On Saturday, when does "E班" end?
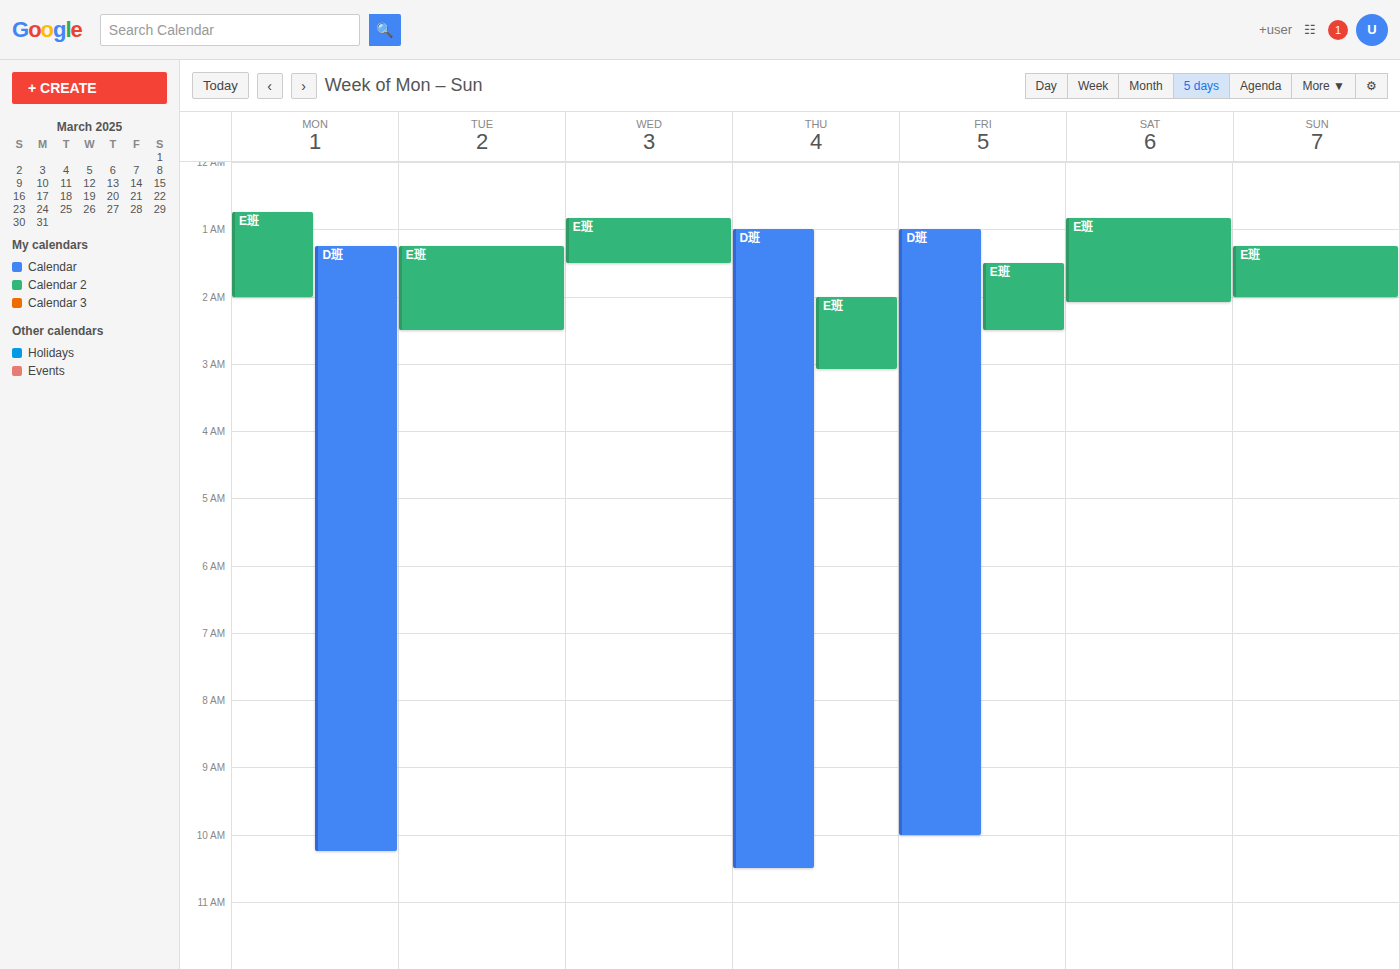
2:05 AM